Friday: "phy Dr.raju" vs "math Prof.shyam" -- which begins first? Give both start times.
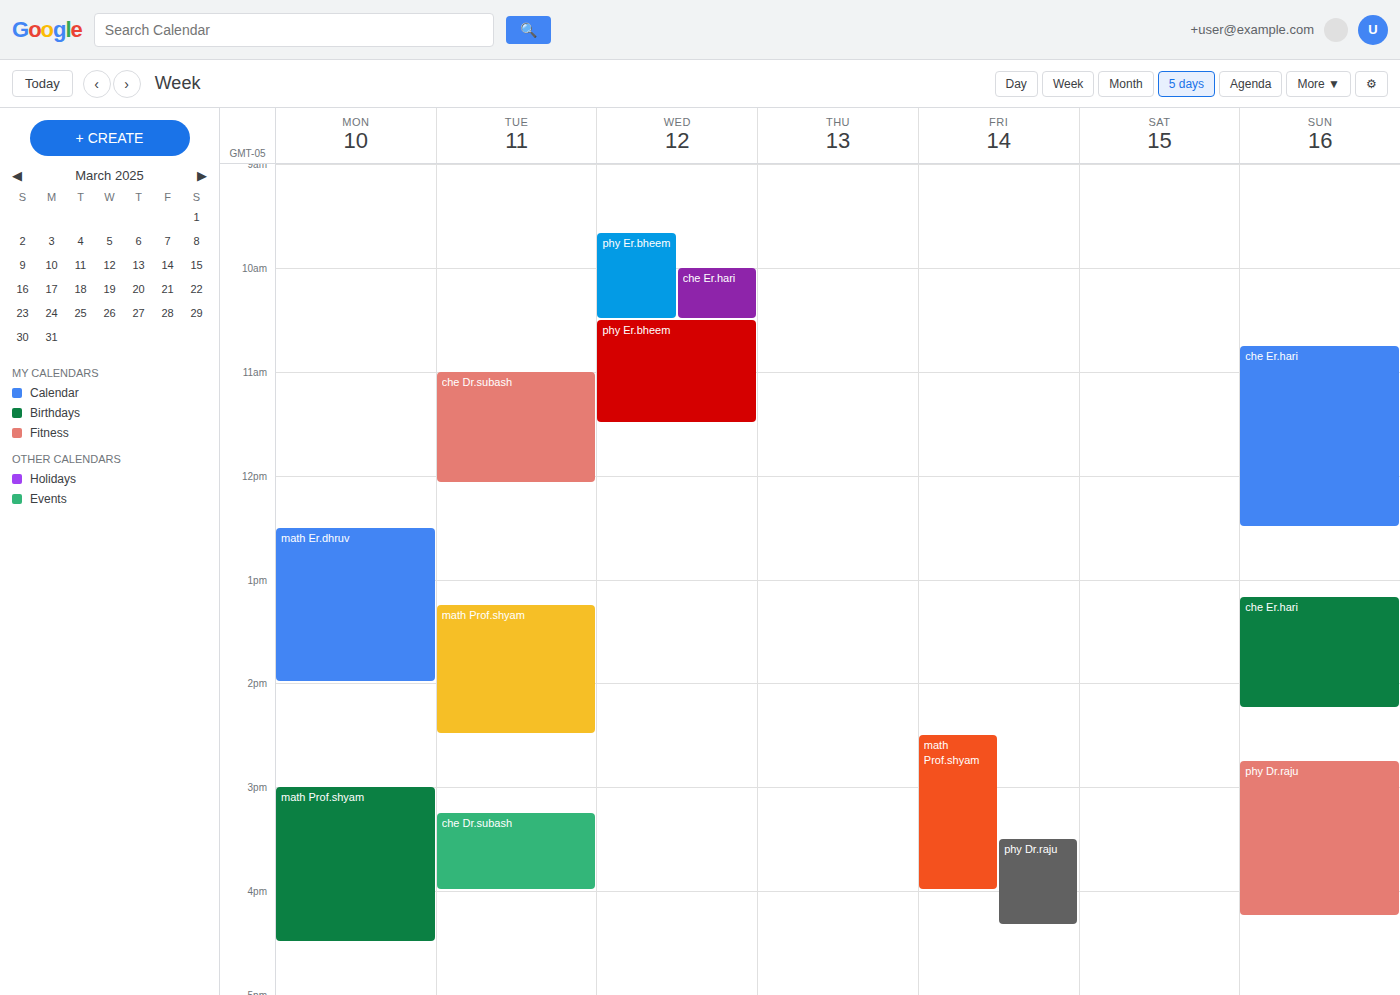
"math Prof.shyam" 2:30 PM; "phy Dr.raju" 3:30 PM.